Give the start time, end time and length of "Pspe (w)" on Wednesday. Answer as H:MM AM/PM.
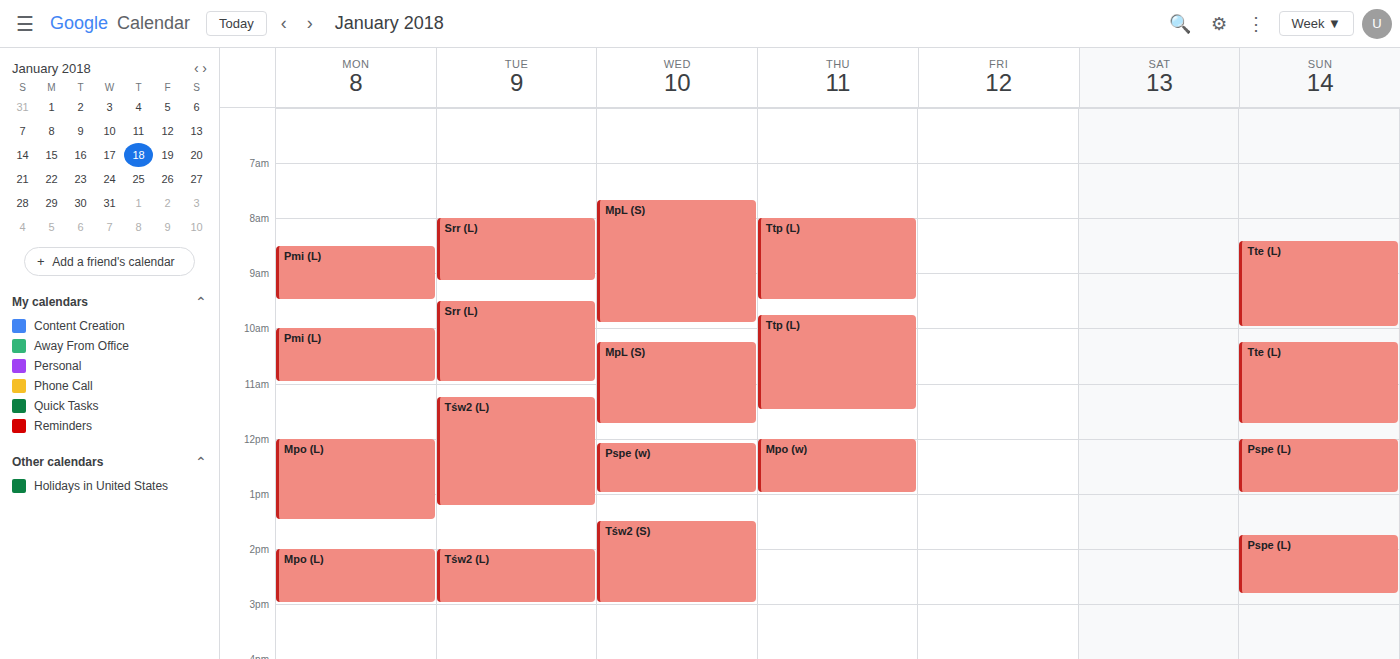
12:05 PM to 1:00 PM, 55 minutes